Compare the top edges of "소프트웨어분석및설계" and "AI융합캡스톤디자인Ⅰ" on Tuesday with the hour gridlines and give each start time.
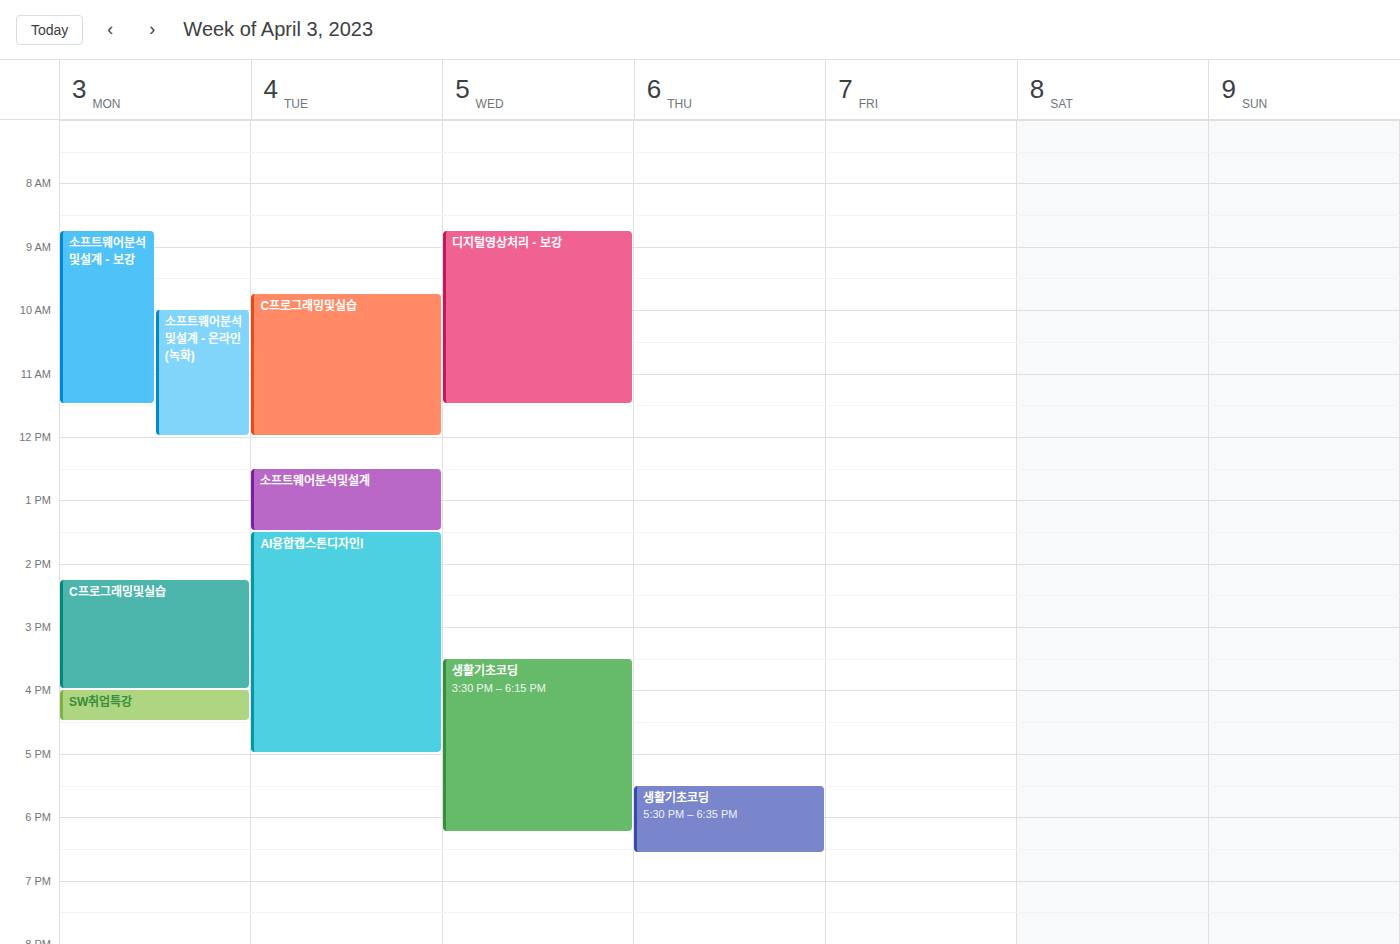
"소프트웨어분석및설계": 12:30 PM, halfway between the 12 PM and 1 PM lines. "AI융합캡스톤디자인Ⅰ": 1:30 PM, halfway between the 1 PM and 2 PM lines.